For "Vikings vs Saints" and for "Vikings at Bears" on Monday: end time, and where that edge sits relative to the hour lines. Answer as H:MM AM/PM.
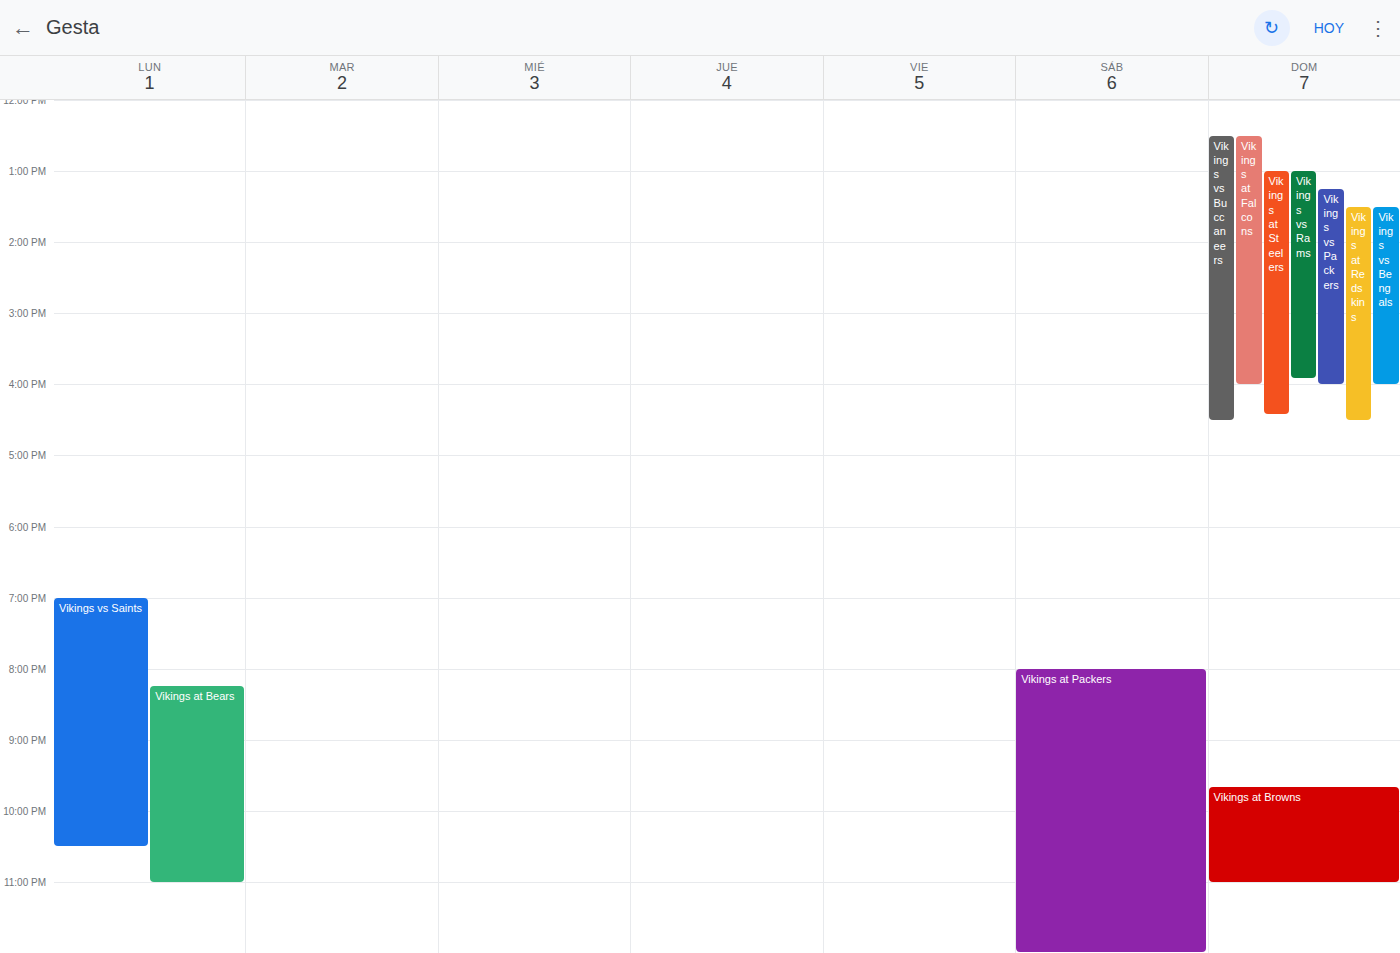
"Vikings vs Saints": 10:30 PM, halfway between the 10 PM and 11 PM lines. "Vikings at Bears": 11:00 PM, exactly on the 11 PM line.